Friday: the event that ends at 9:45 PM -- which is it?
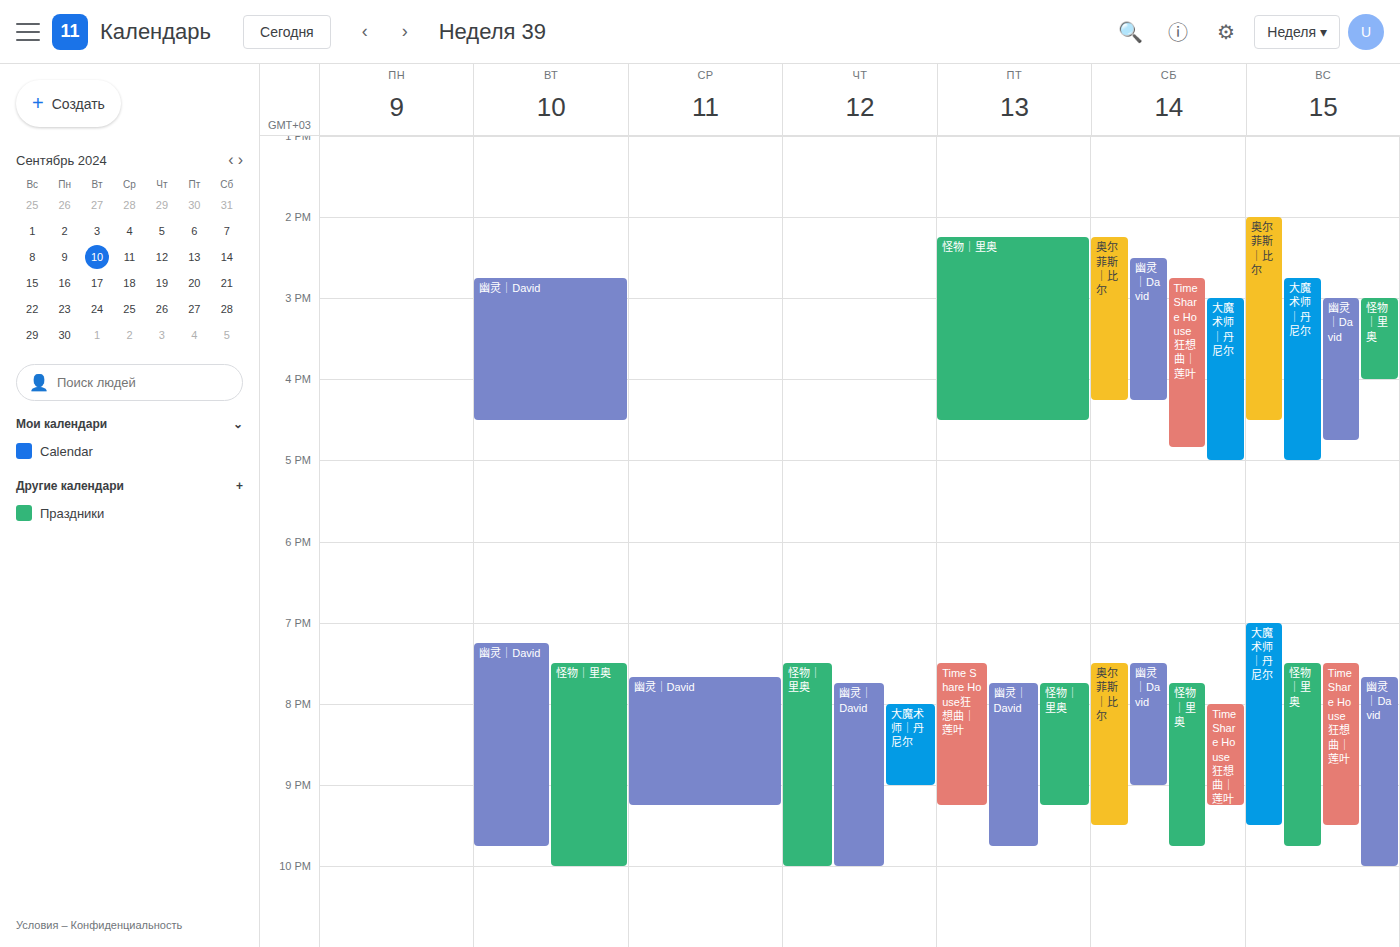
"幽灵｜David"